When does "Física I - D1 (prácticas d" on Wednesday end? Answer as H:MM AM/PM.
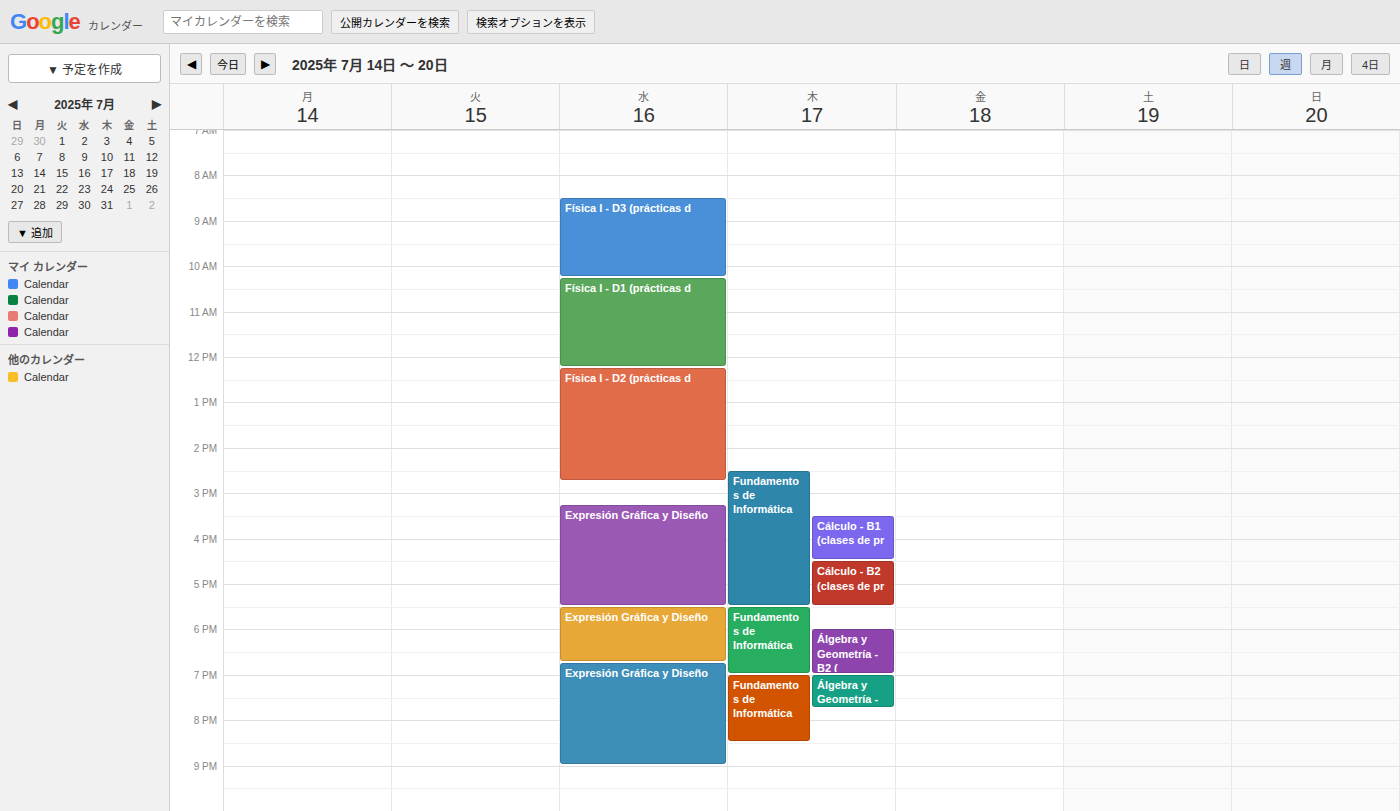
12:15 PM